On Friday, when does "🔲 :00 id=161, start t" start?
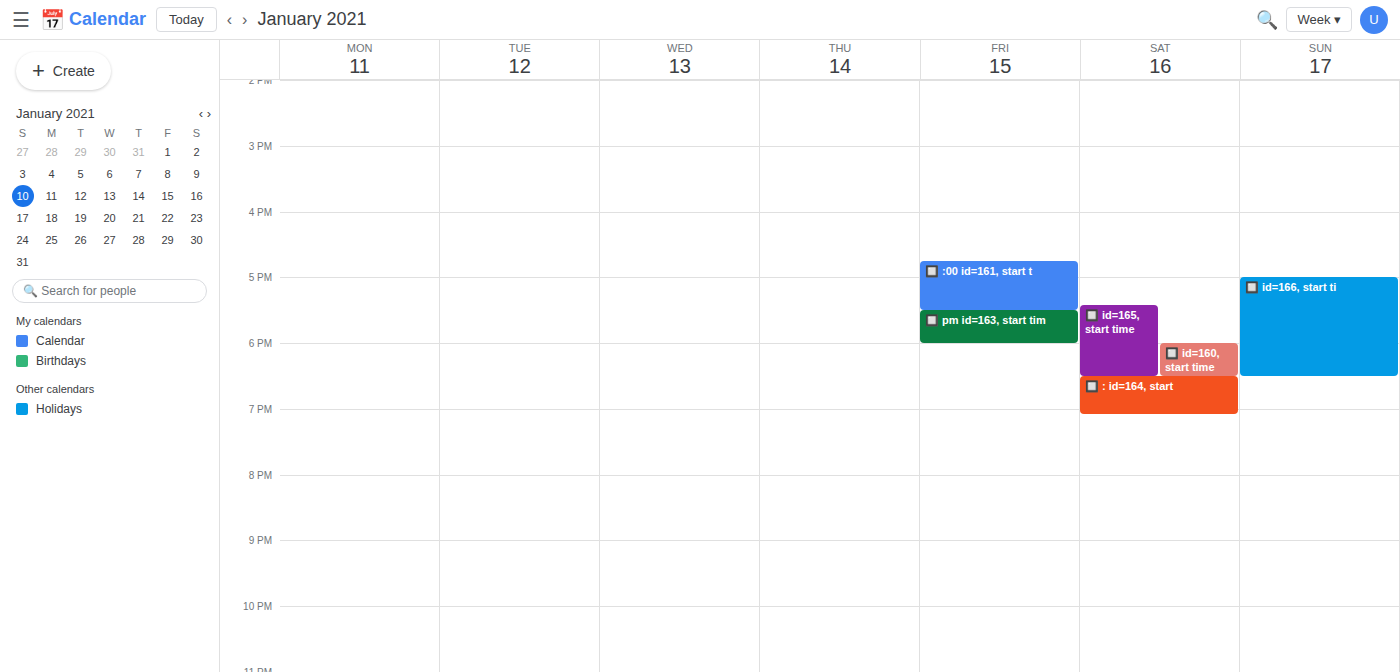
4:45 PM